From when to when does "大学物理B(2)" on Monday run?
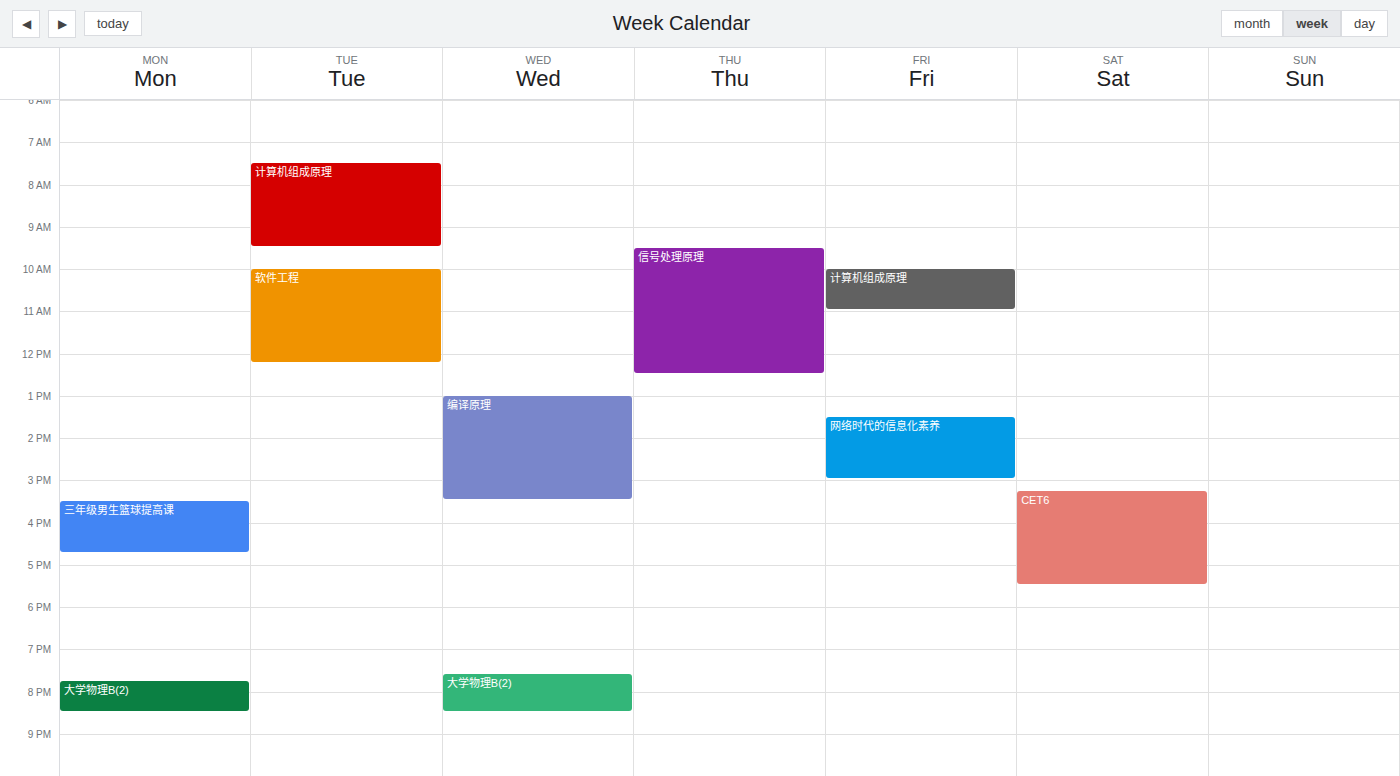
7:45 PM to 8:30 PM